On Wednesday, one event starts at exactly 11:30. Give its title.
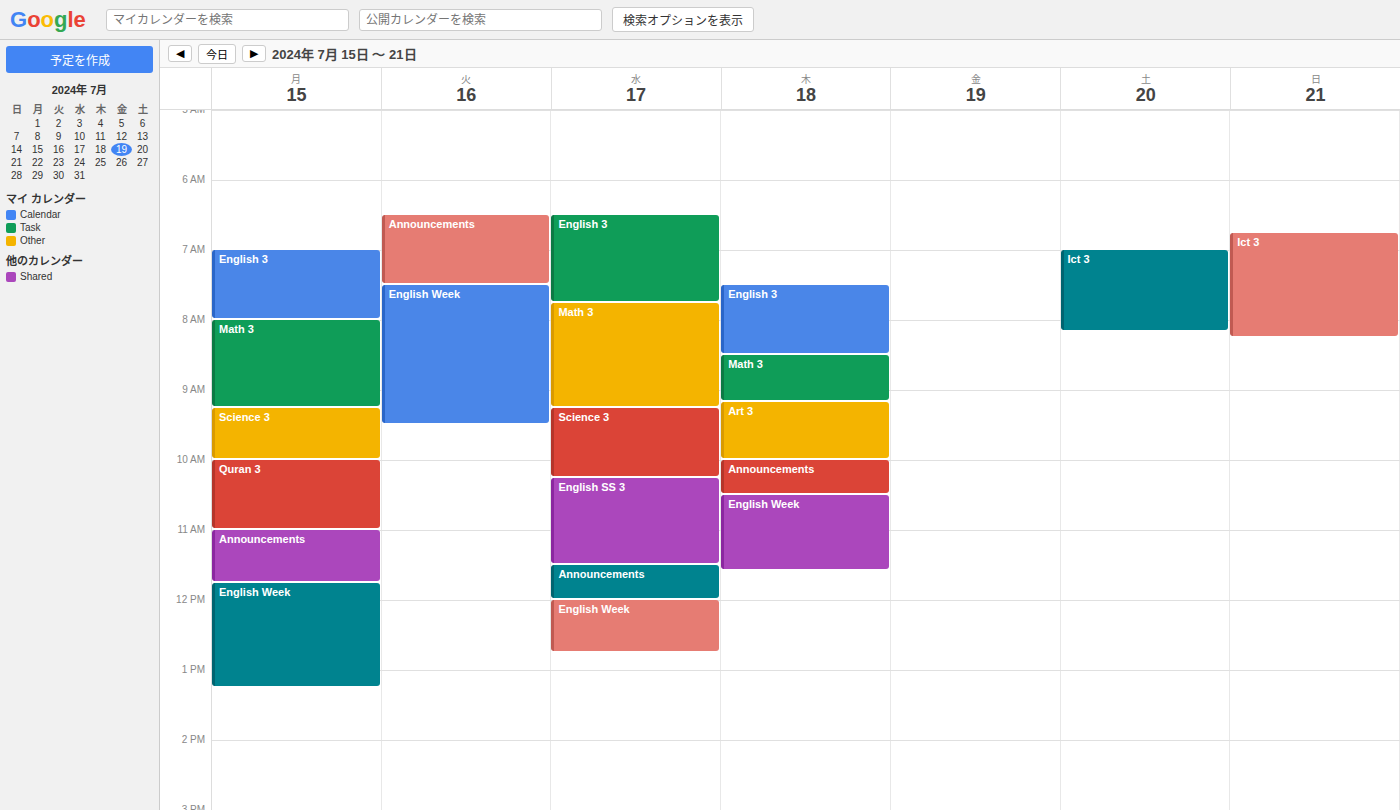
"Announcements"